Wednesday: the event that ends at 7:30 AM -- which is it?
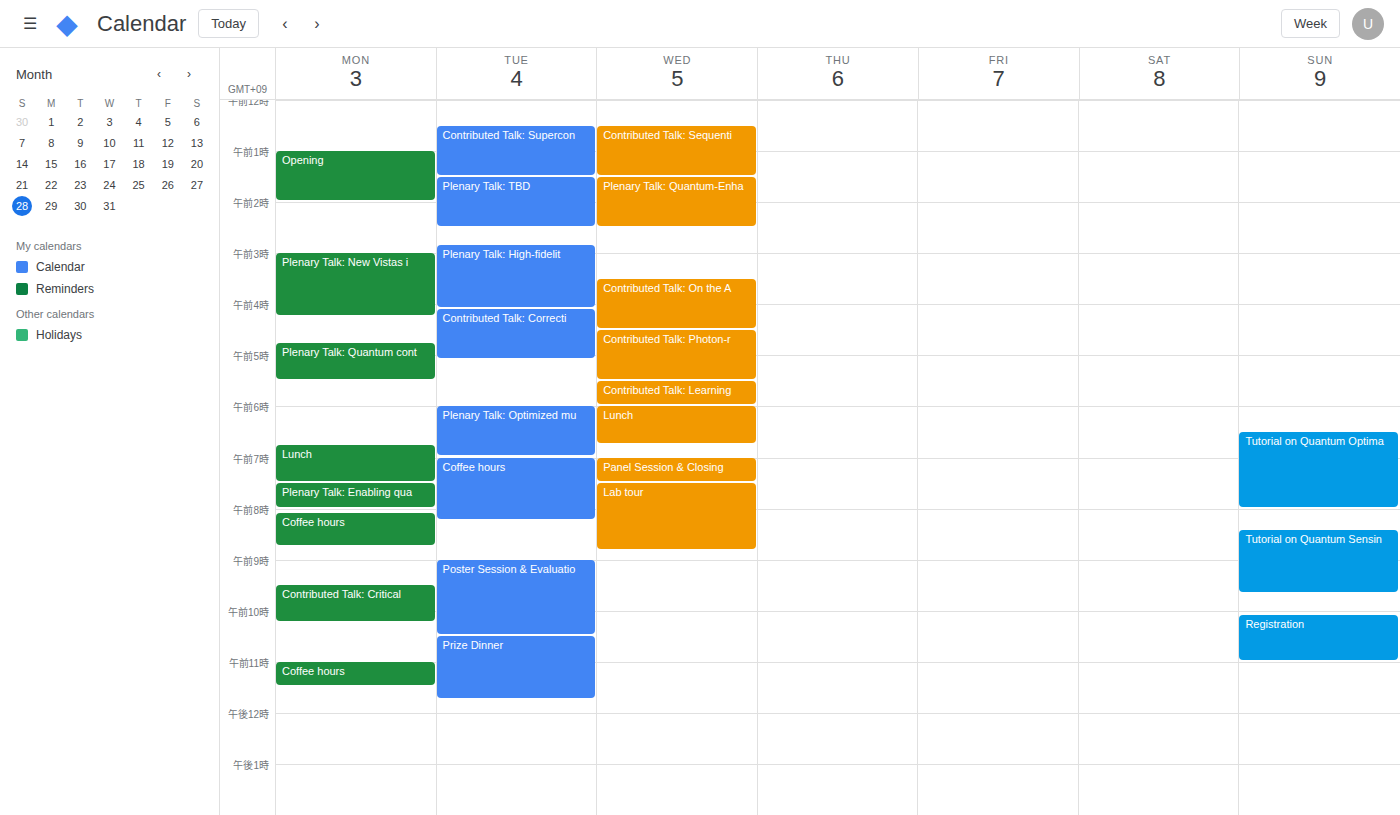
"Panel Session & Closing"